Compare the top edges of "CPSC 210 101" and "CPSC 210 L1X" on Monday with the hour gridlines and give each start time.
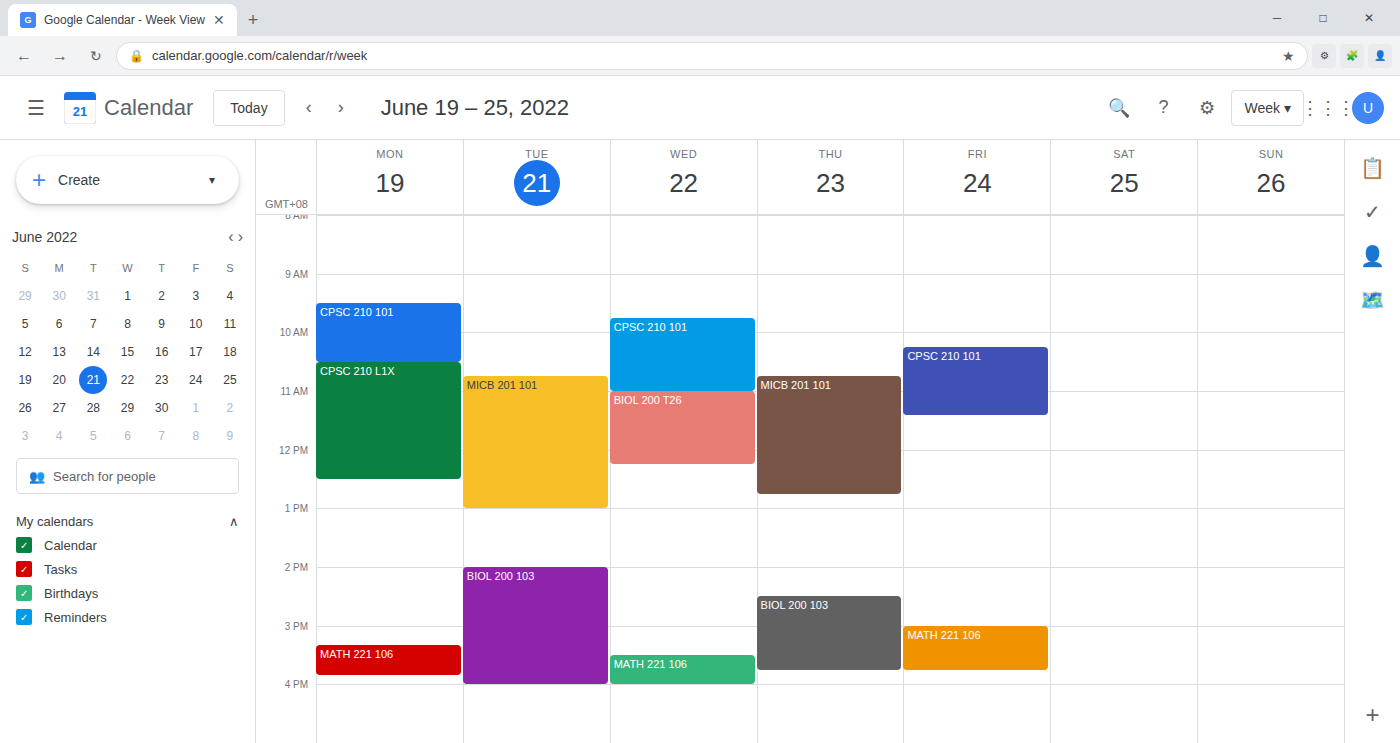
"CPSC 210 101": 09:30, halfway between the 09:00 and 10:00 lines. "CPSC 210 L1X": 10:30, halfway between the 10:00 and 11:00 lines.